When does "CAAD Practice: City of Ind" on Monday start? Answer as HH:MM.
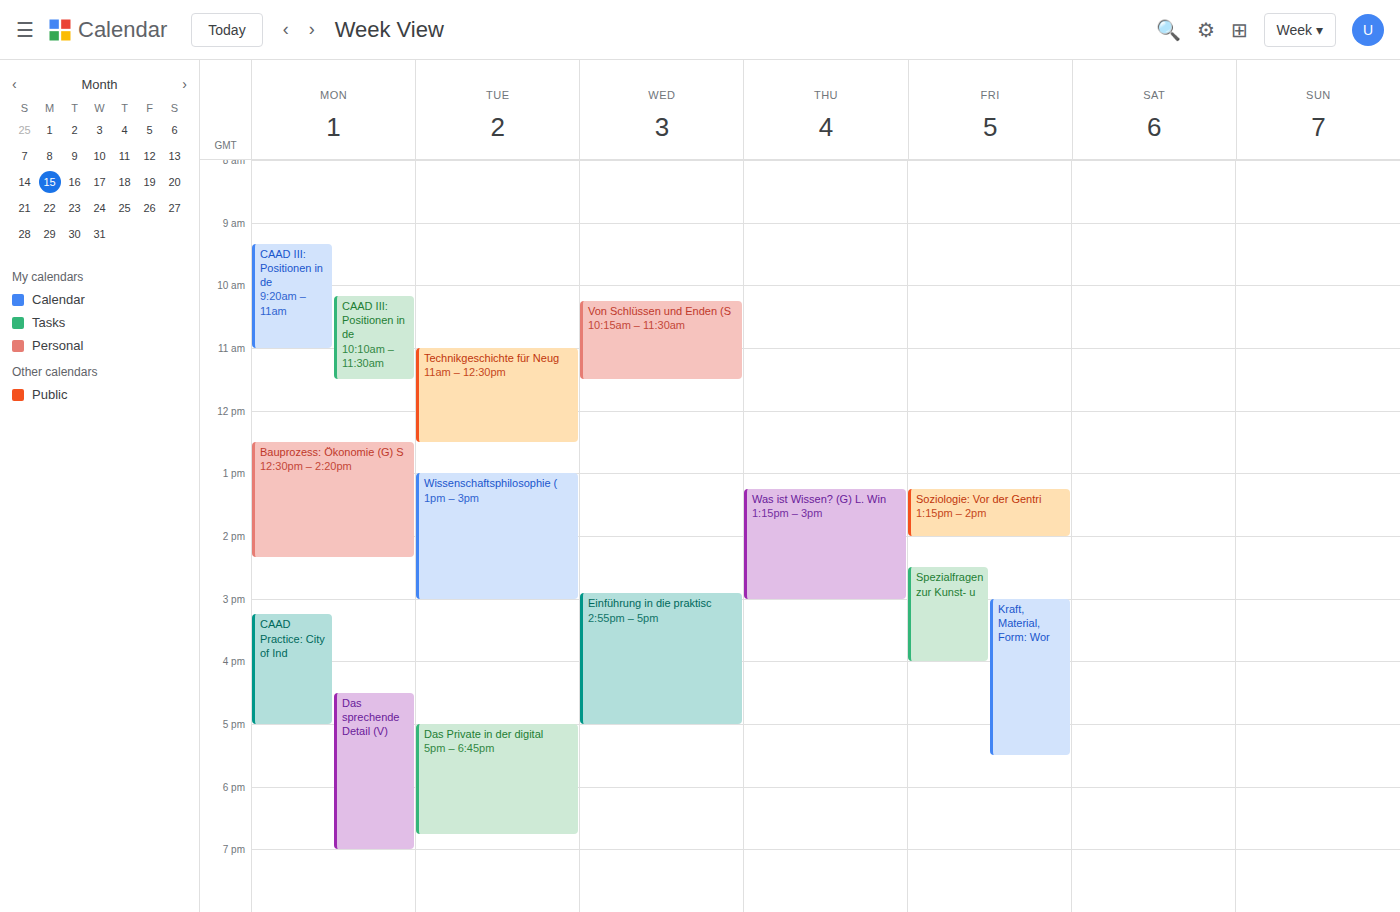
15:15